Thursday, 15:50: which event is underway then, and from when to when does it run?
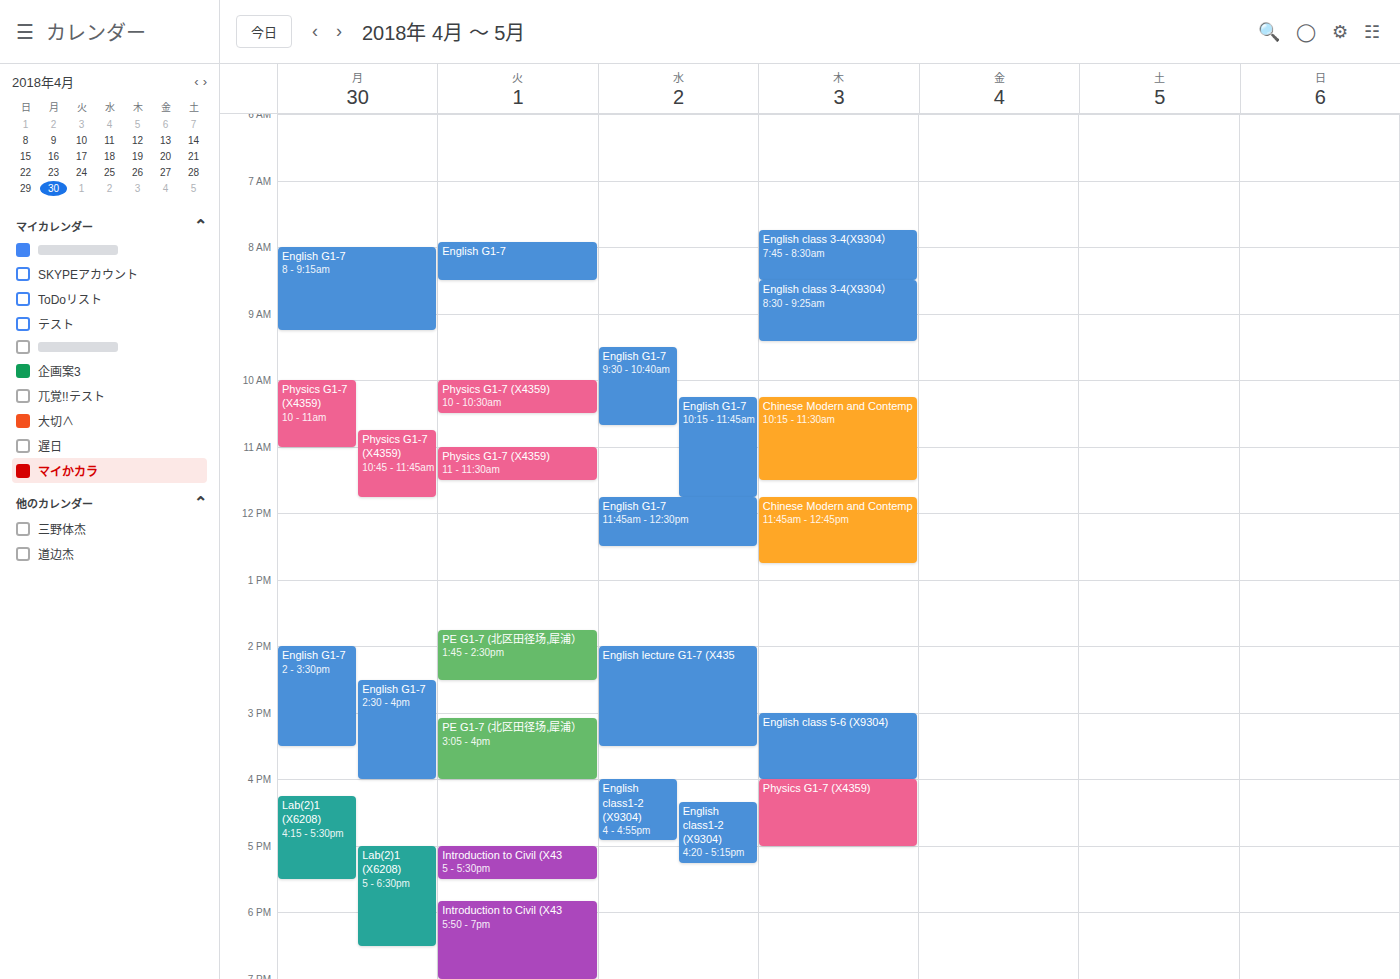
"English class 5-6 (X9304)", 15:00 to 16:00